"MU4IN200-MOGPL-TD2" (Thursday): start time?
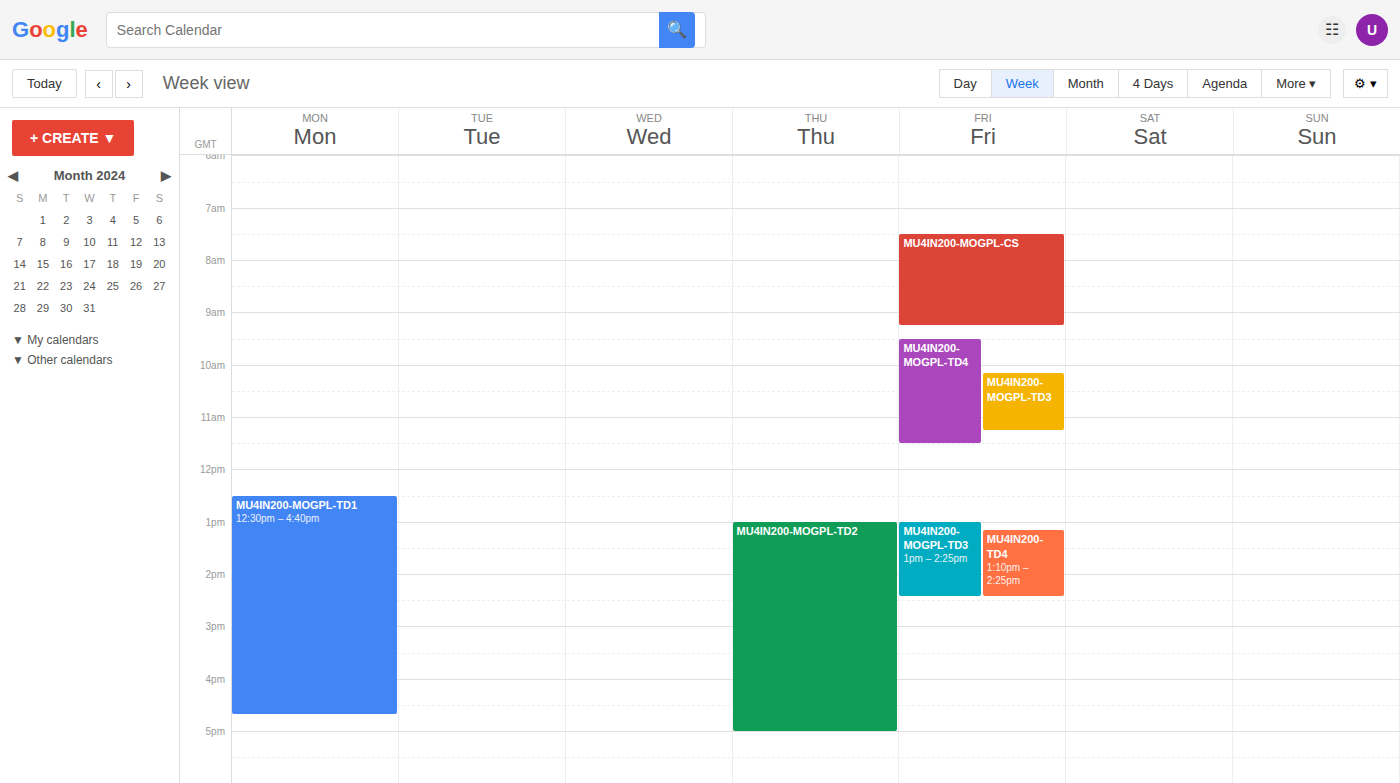
1:00 PM